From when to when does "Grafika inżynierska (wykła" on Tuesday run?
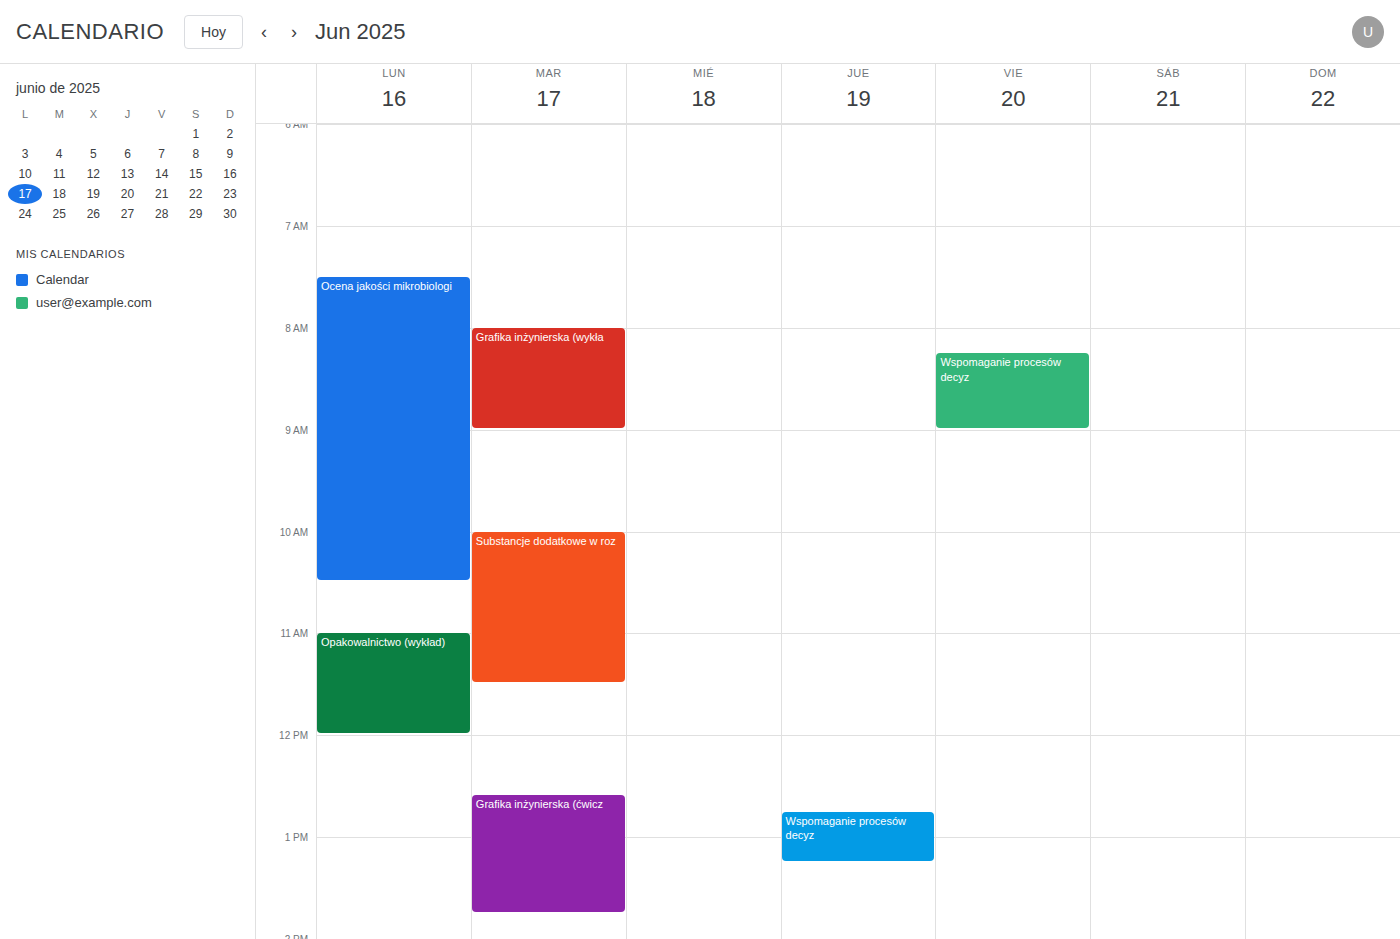
8:00 AM to 9:00 AM